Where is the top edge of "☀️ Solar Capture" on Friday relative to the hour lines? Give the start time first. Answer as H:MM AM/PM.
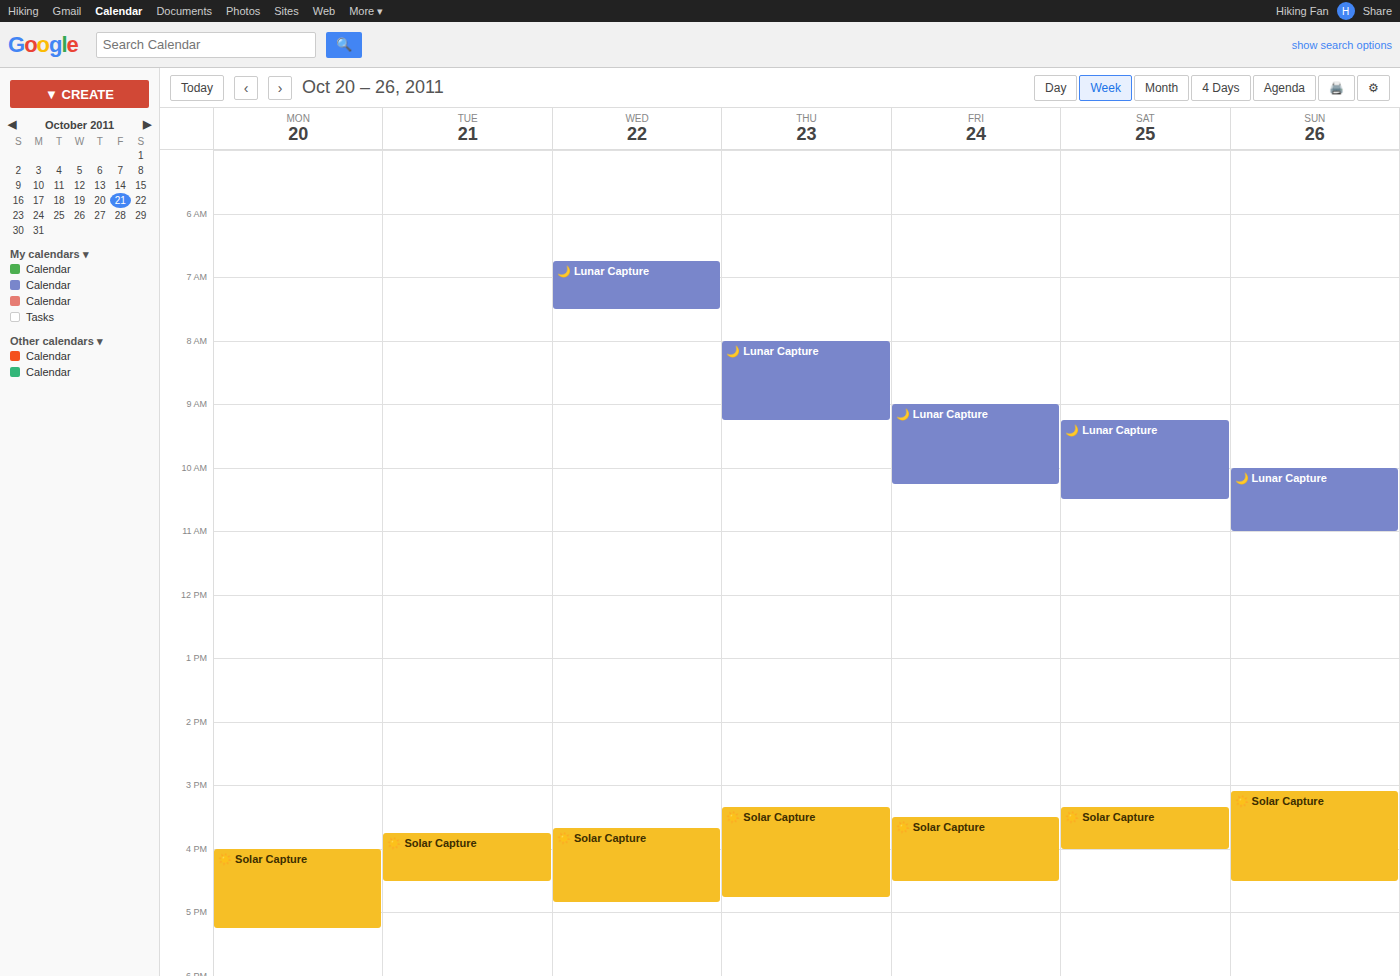
3:30 PM -- halfway between the 3 PM and 4 PM lines.